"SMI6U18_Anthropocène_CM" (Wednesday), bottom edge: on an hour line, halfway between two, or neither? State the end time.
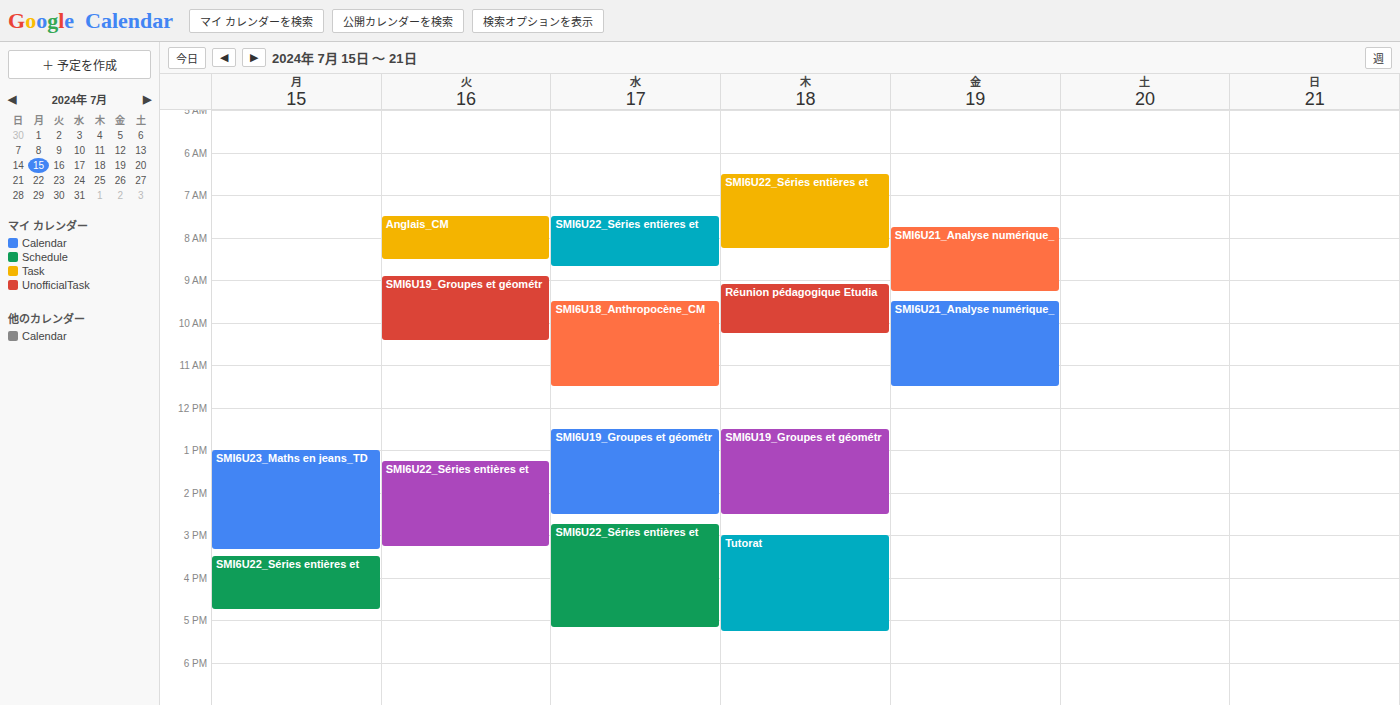
11:30 AM -- halfway between the 11 AM and 12 PM lines.